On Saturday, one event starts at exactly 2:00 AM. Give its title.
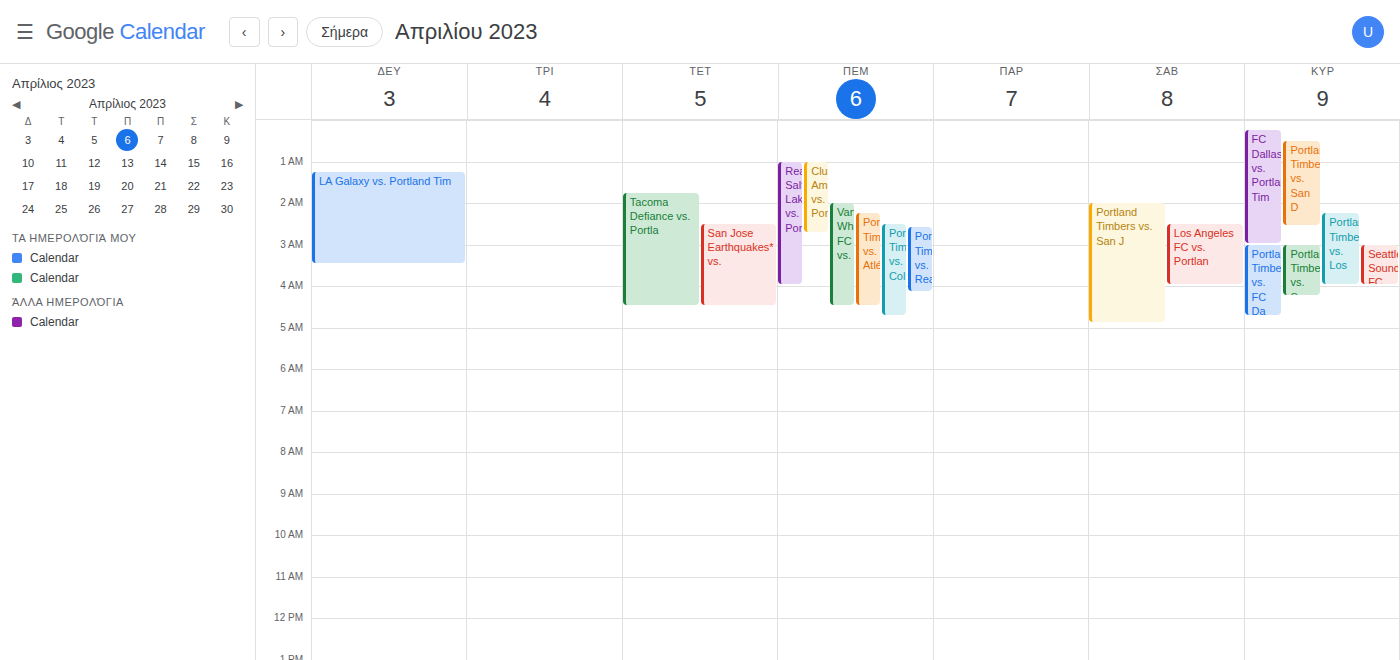
"Portland Timbers vs. San J"